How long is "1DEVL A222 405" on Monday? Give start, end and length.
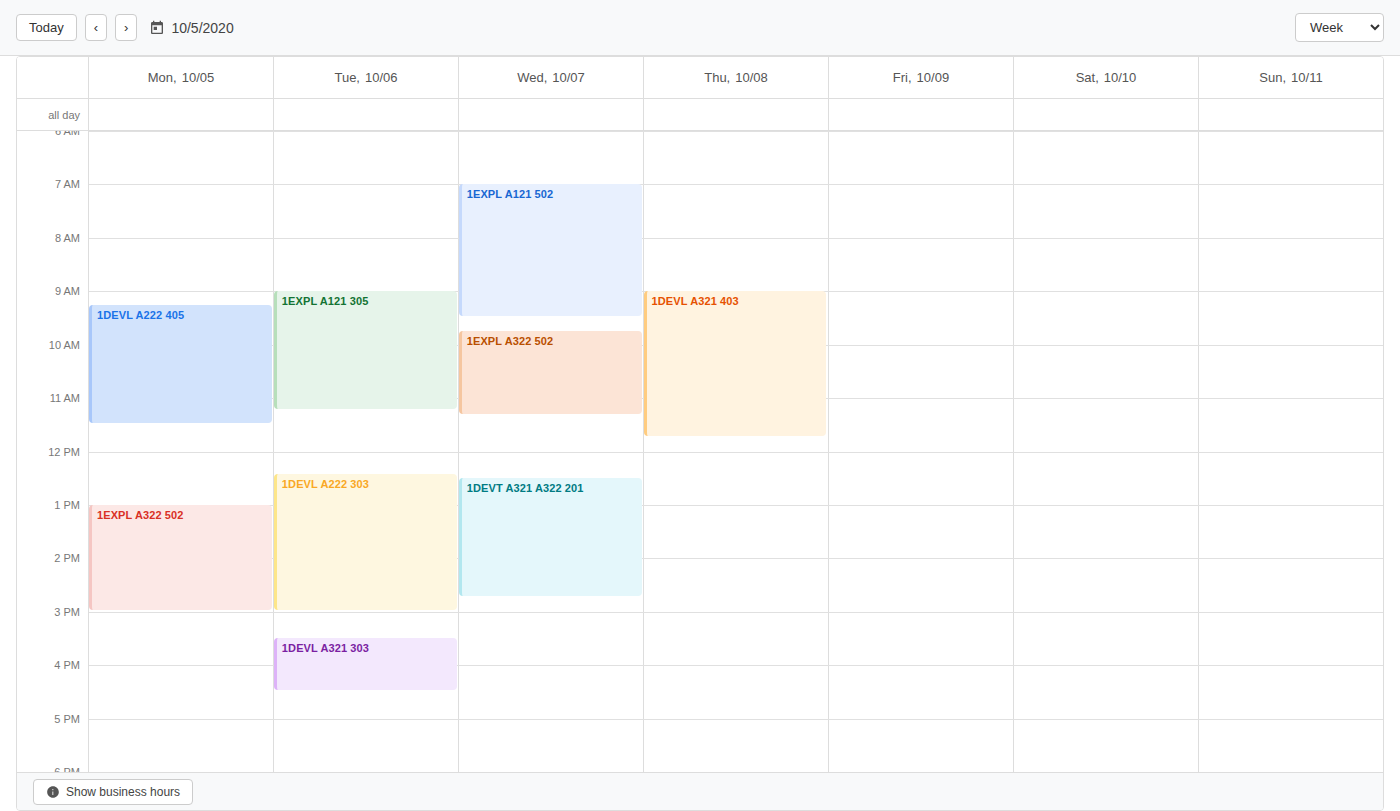
9:15 AM to 11:30 AM, 2 hours 15 minutes